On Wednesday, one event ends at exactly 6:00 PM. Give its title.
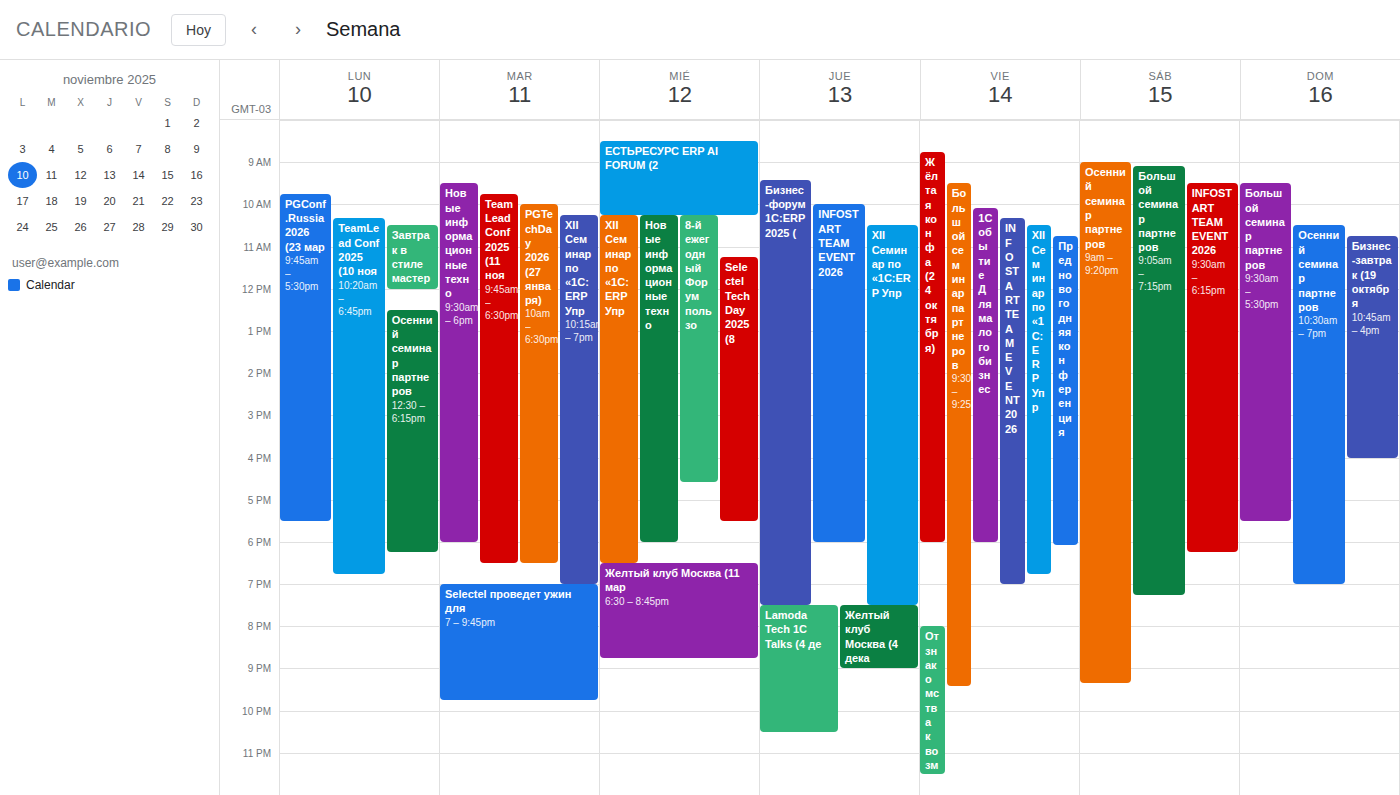
"Новые информационные техно"